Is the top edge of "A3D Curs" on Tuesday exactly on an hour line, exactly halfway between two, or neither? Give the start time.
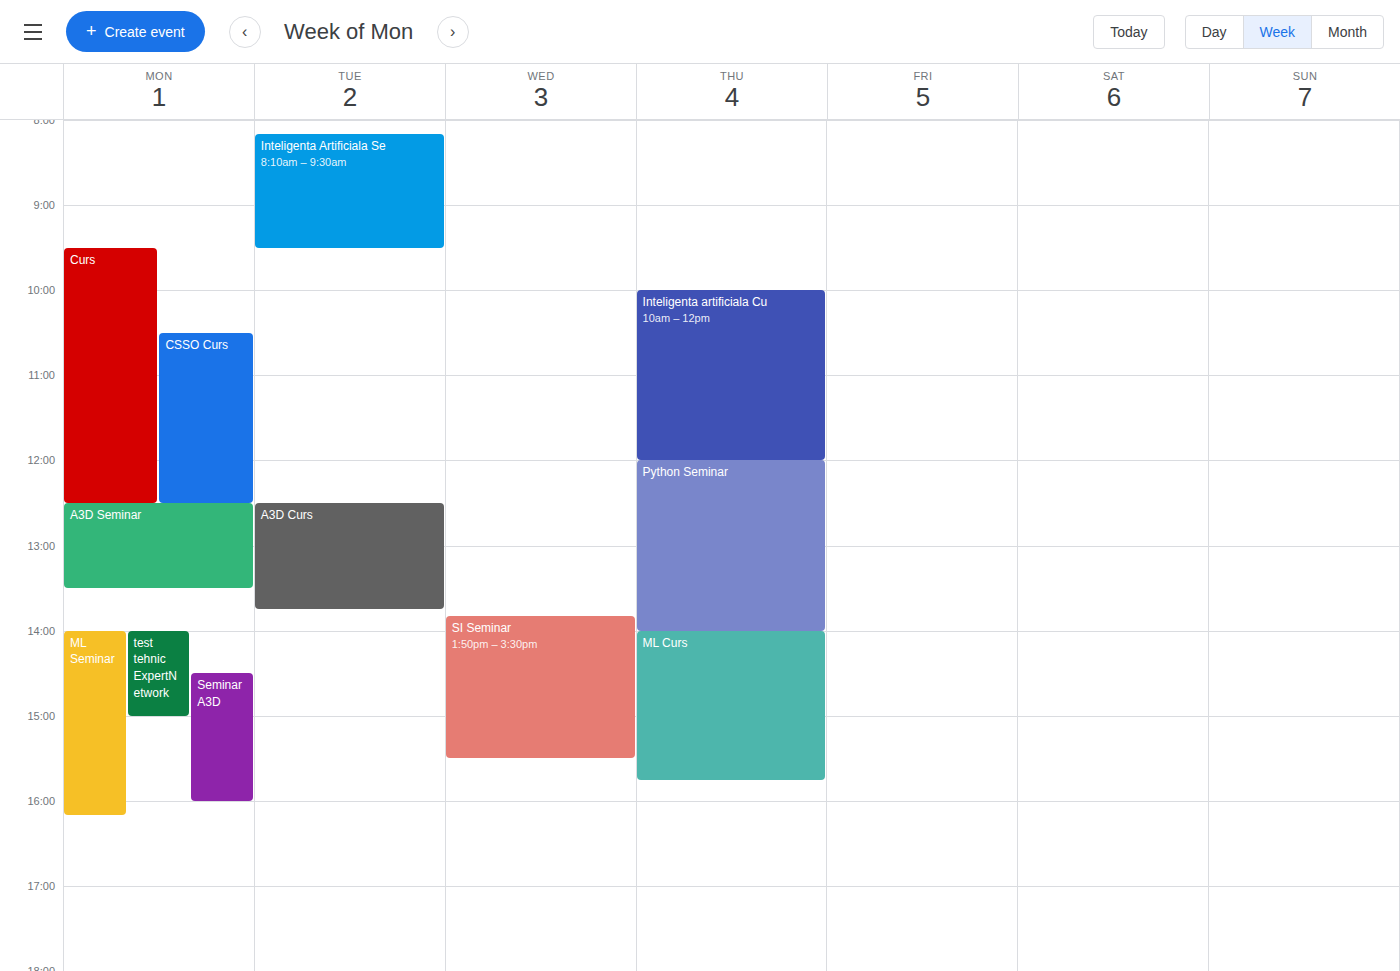
12:30 PM -- halfway between the 12 PM and 1 PM lines.